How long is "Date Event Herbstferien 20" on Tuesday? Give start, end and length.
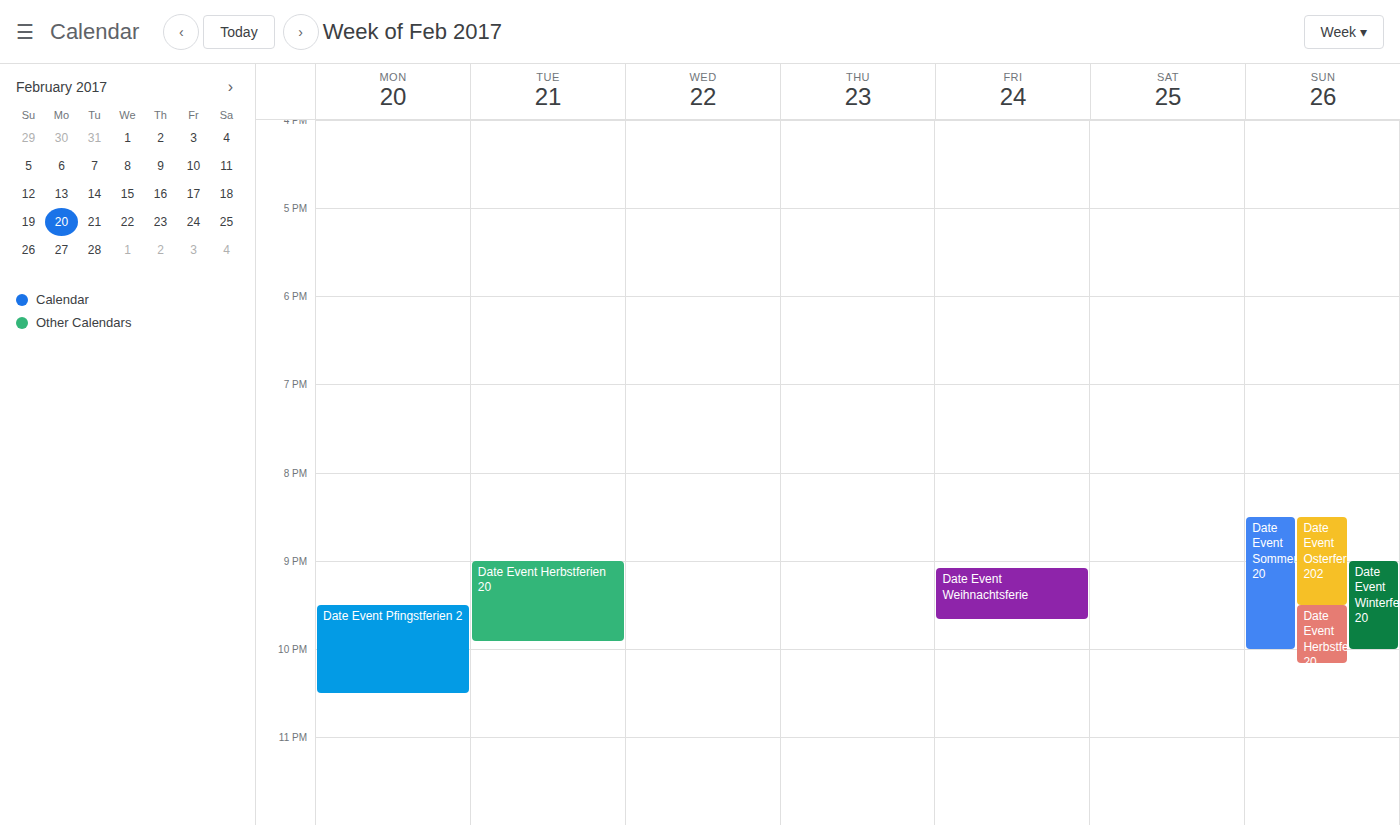
9:00 PM to 9:55 PM, 55 minutes